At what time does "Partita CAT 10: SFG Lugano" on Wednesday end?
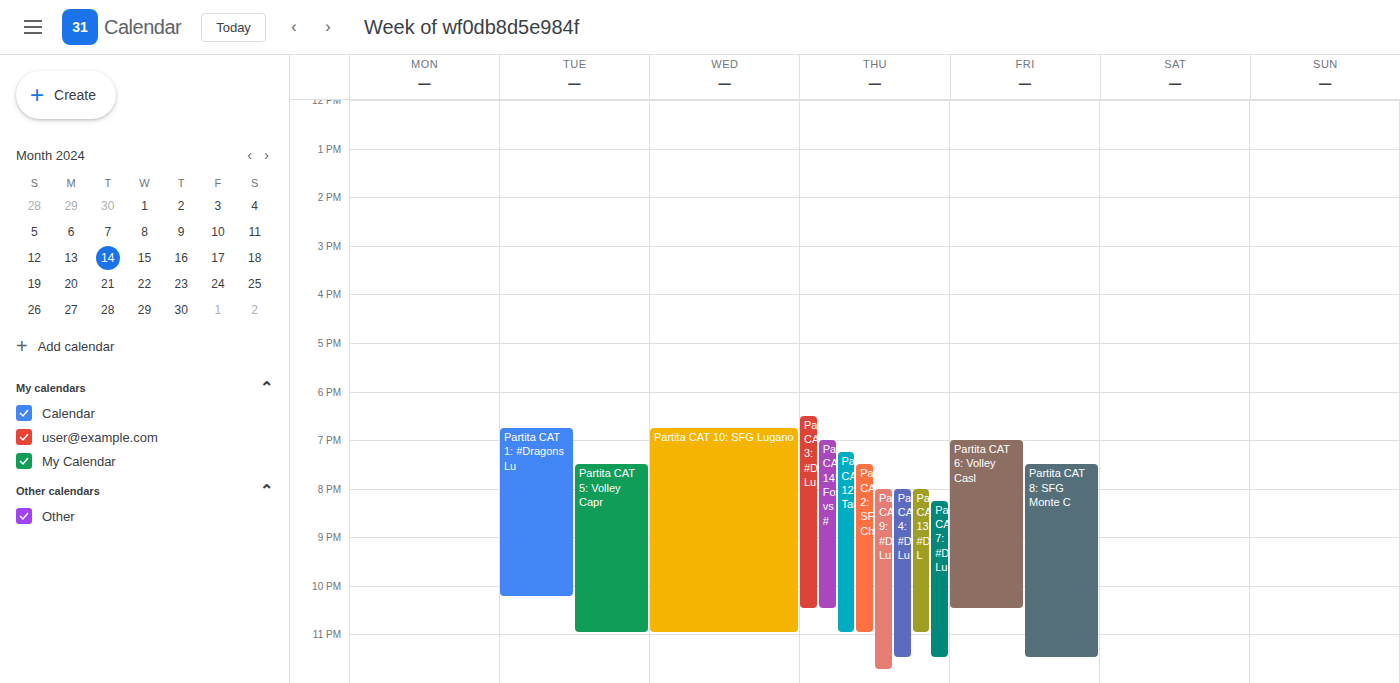
11:00 PM